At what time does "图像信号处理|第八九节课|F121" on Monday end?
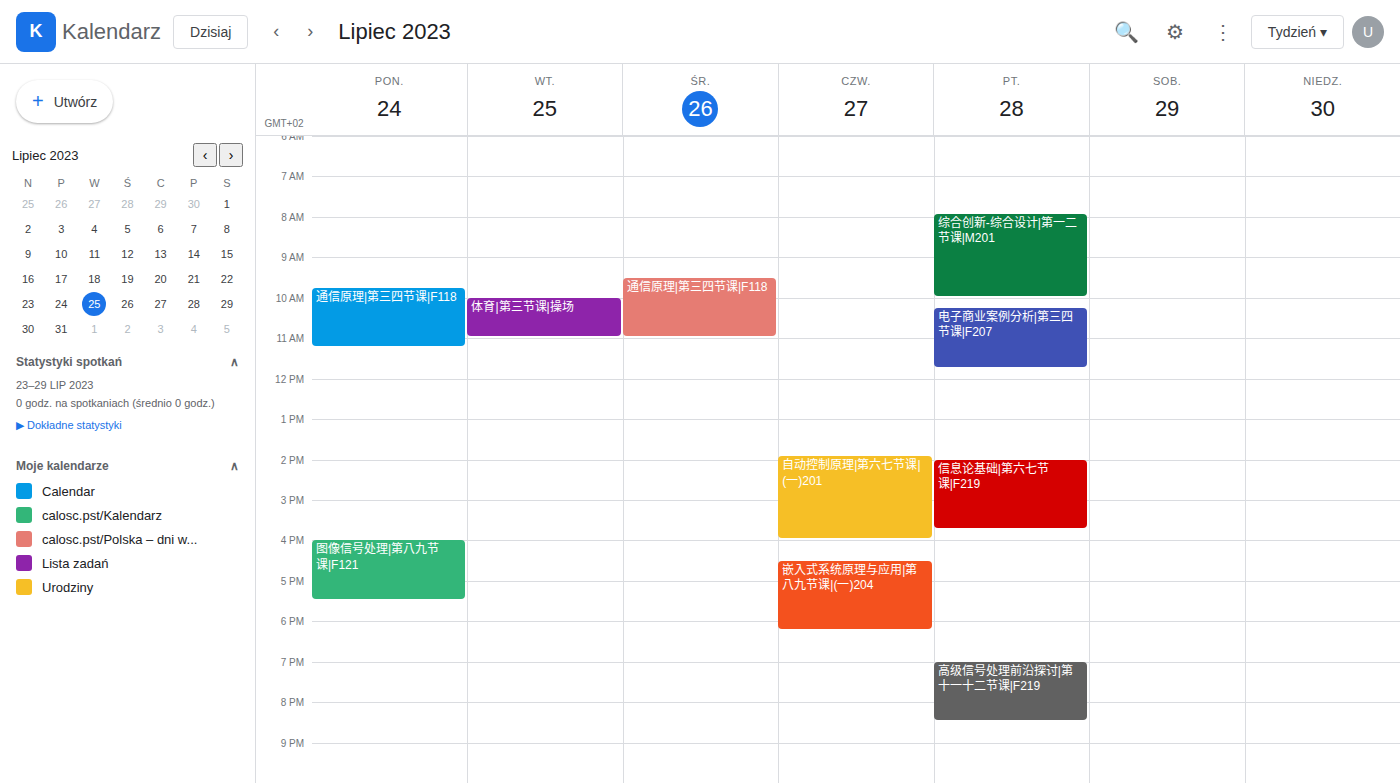
17:30